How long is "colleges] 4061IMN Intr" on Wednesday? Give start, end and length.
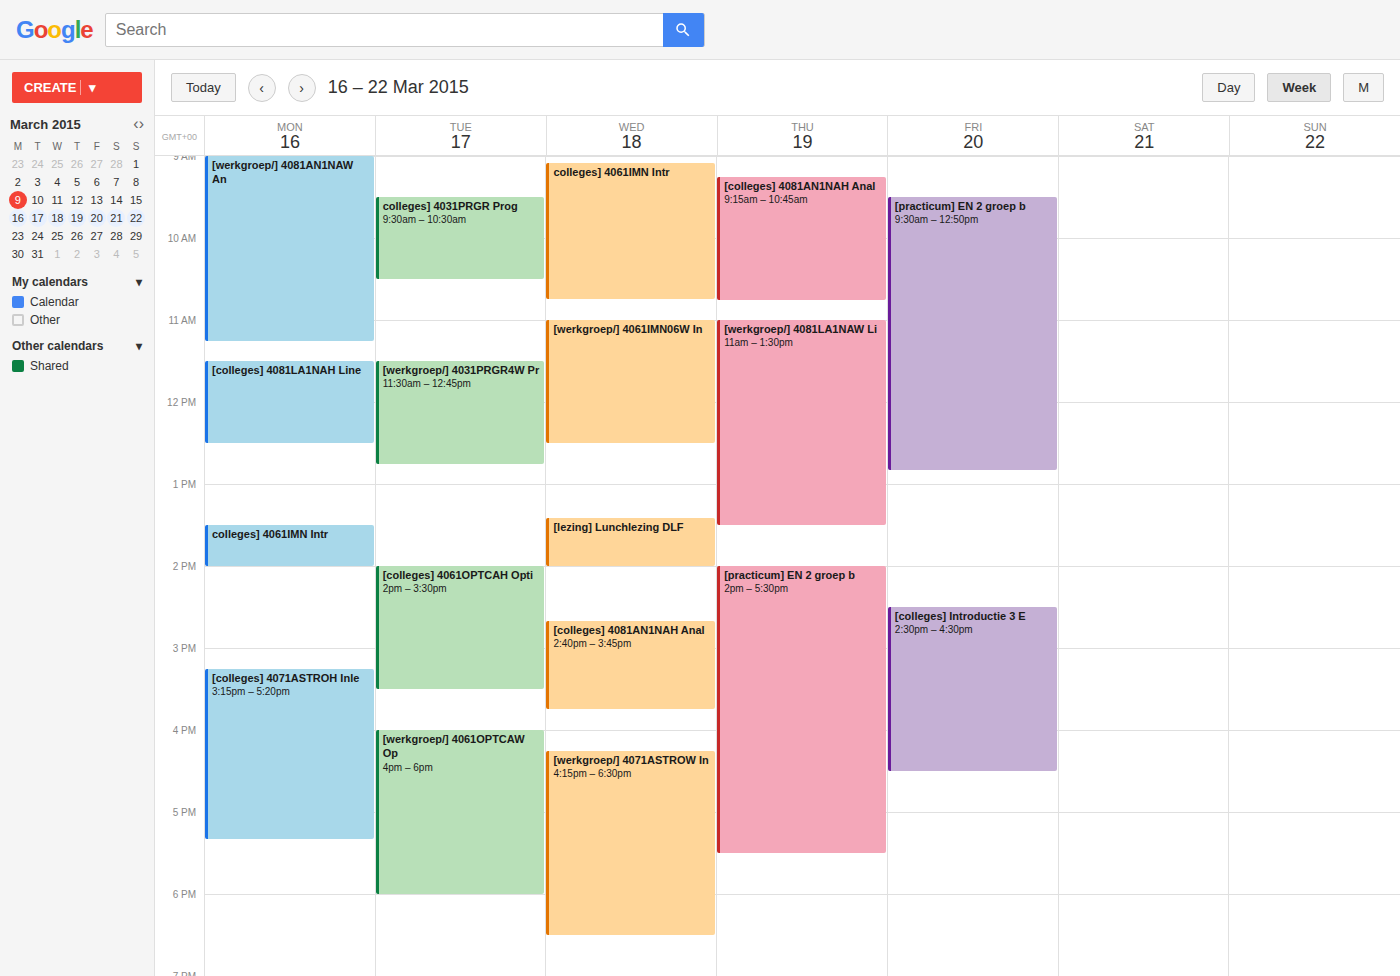
9:05 AM to 10:45 AM, 1 hour 40 minutes